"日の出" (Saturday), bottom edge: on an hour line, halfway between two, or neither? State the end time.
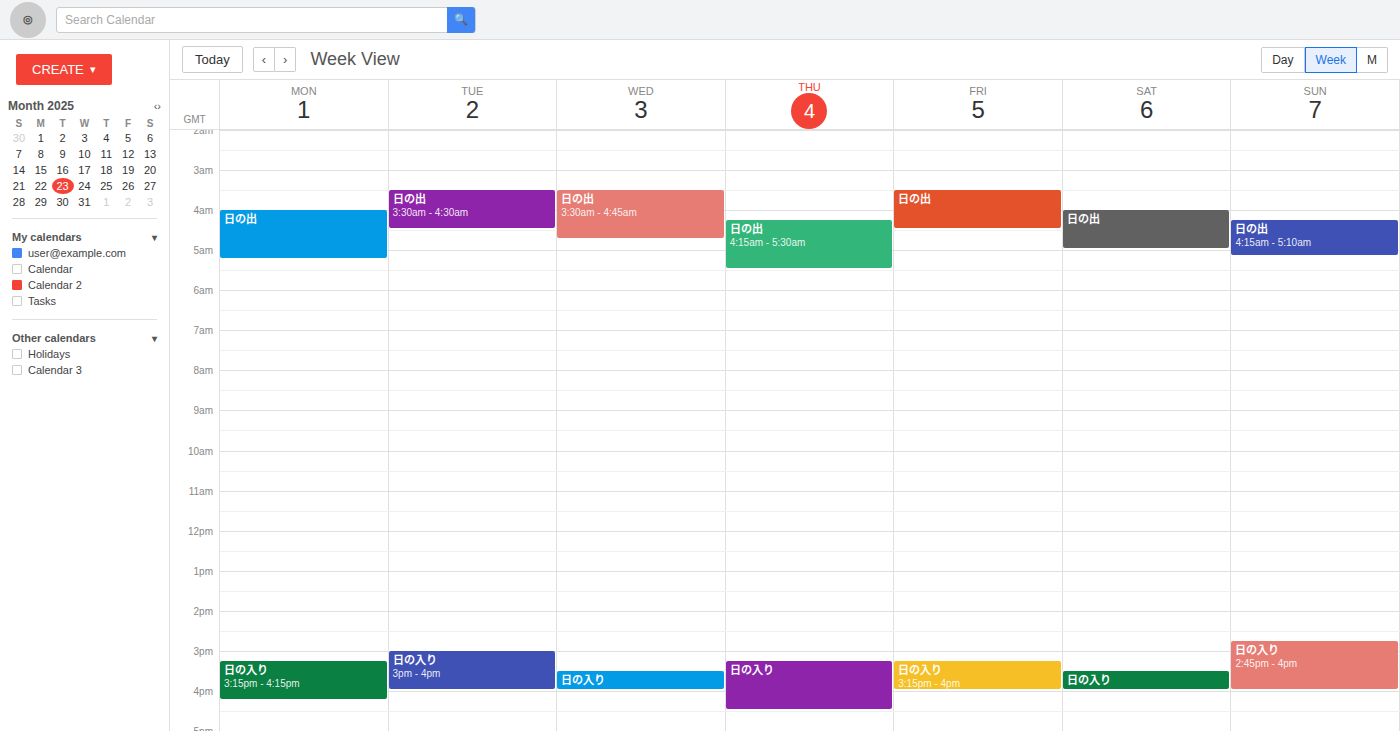
5:00 AM -- exactly on the 5 AM line.